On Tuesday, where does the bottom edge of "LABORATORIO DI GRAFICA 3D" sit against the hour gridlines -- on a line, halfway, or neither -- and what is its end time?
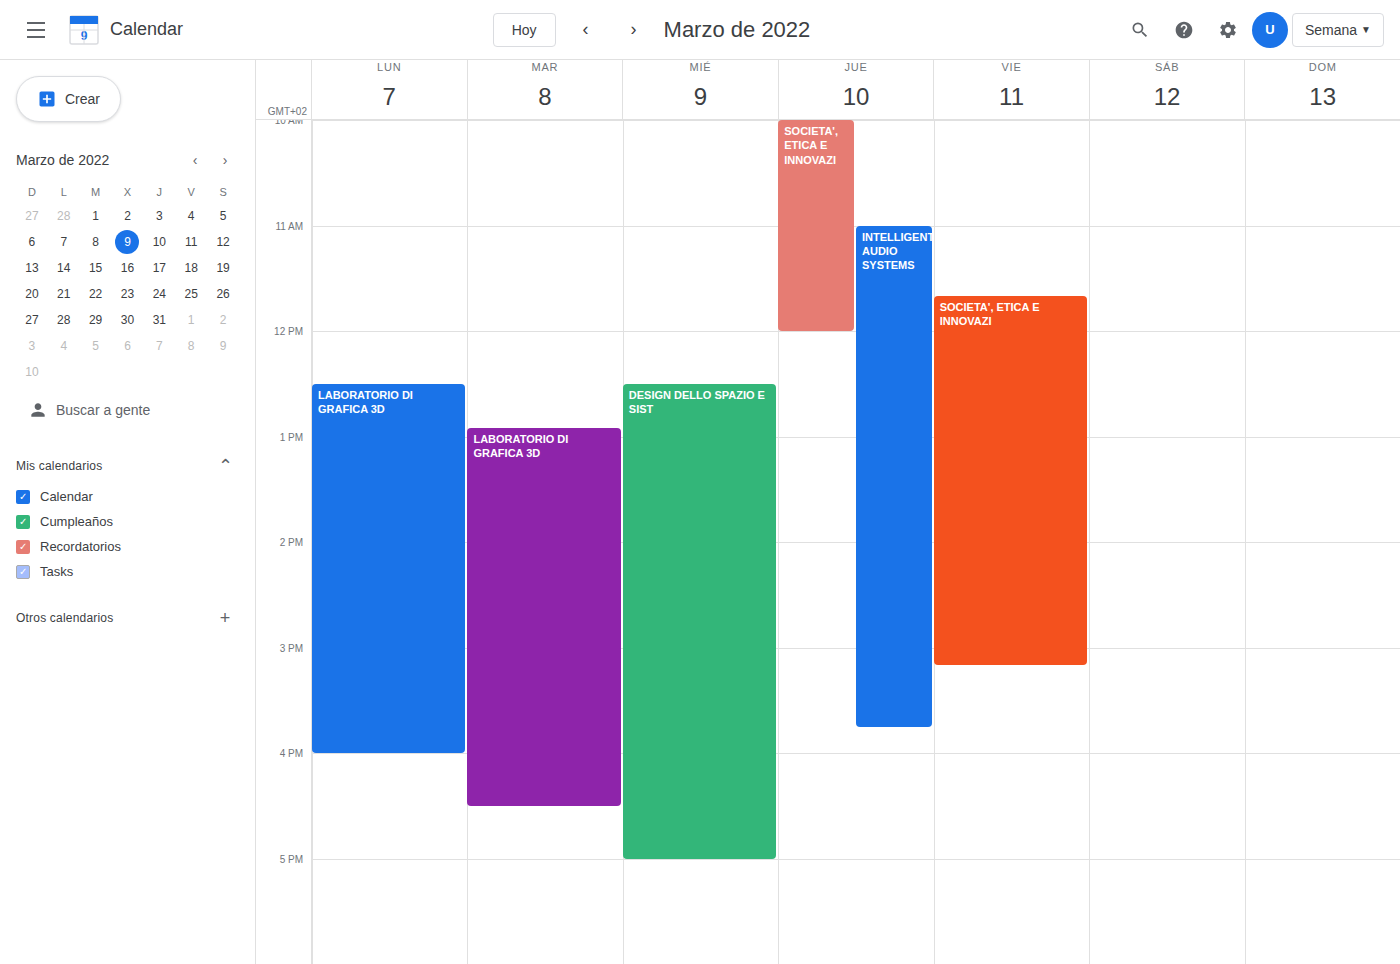
4:30 PM -- halfway between the 4 PM and 5 PM lines.